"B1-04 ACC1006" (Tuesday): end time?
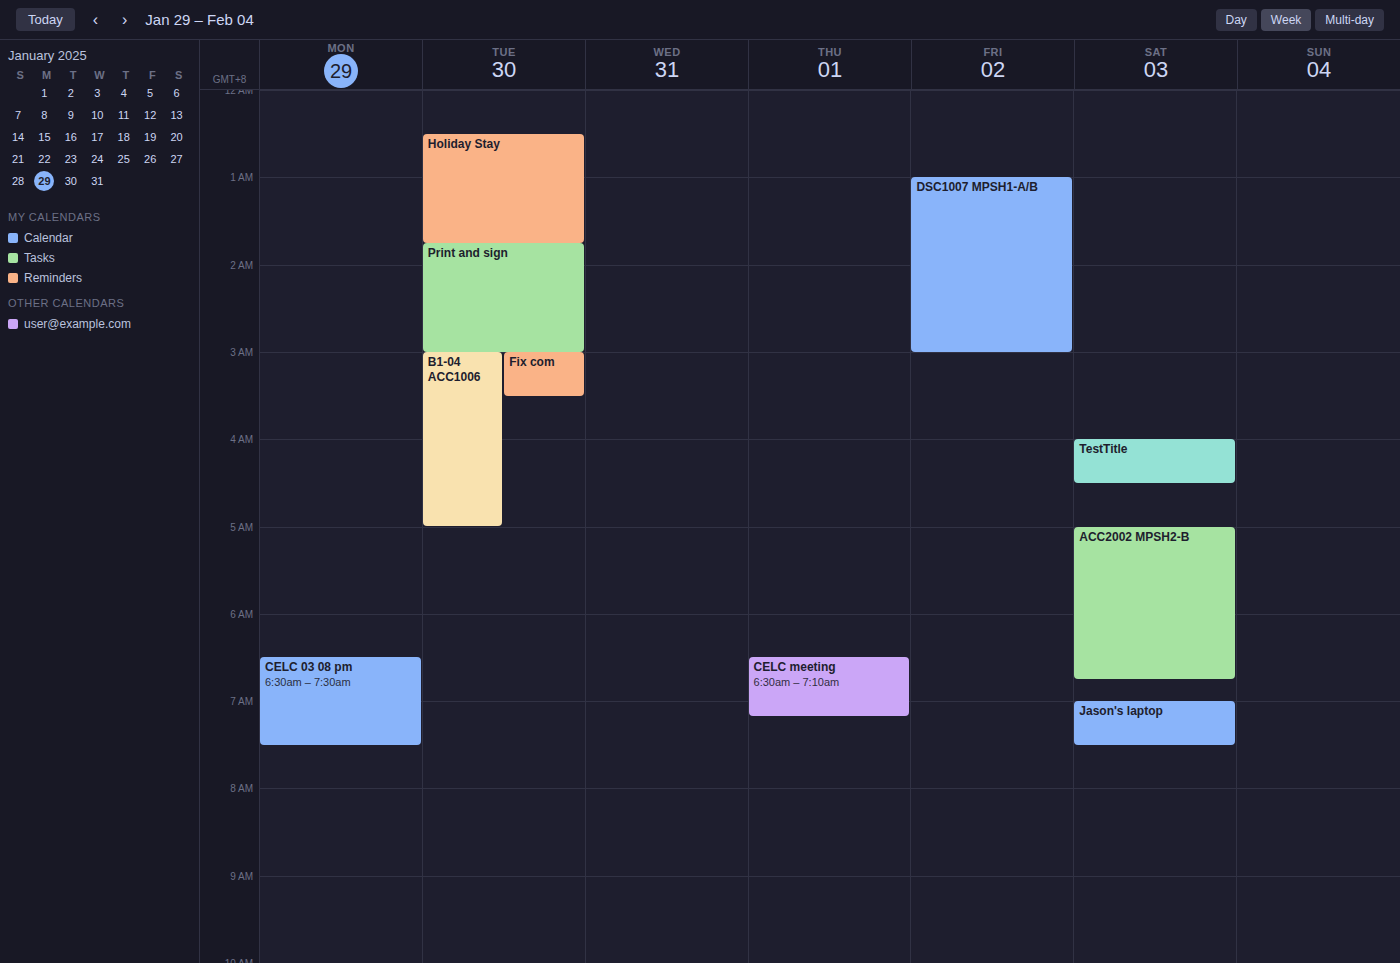
5:00 AM